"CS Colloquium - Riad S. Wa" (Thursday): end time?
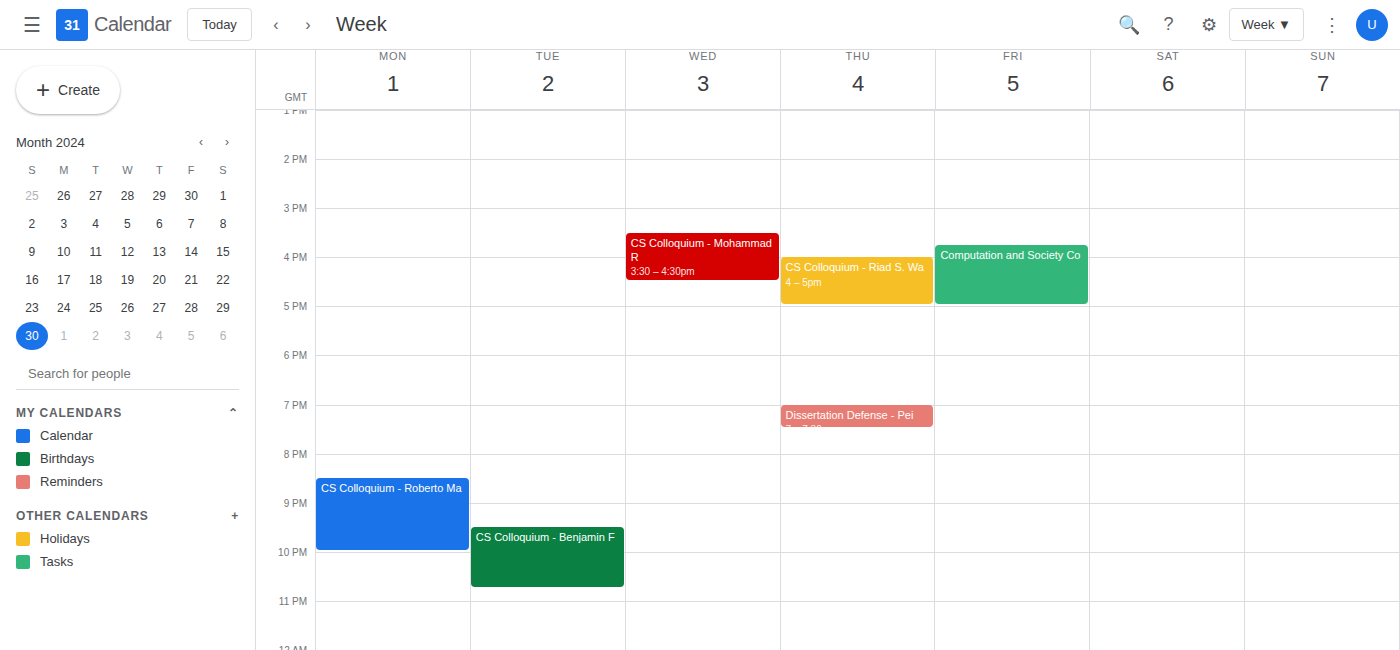
17:00